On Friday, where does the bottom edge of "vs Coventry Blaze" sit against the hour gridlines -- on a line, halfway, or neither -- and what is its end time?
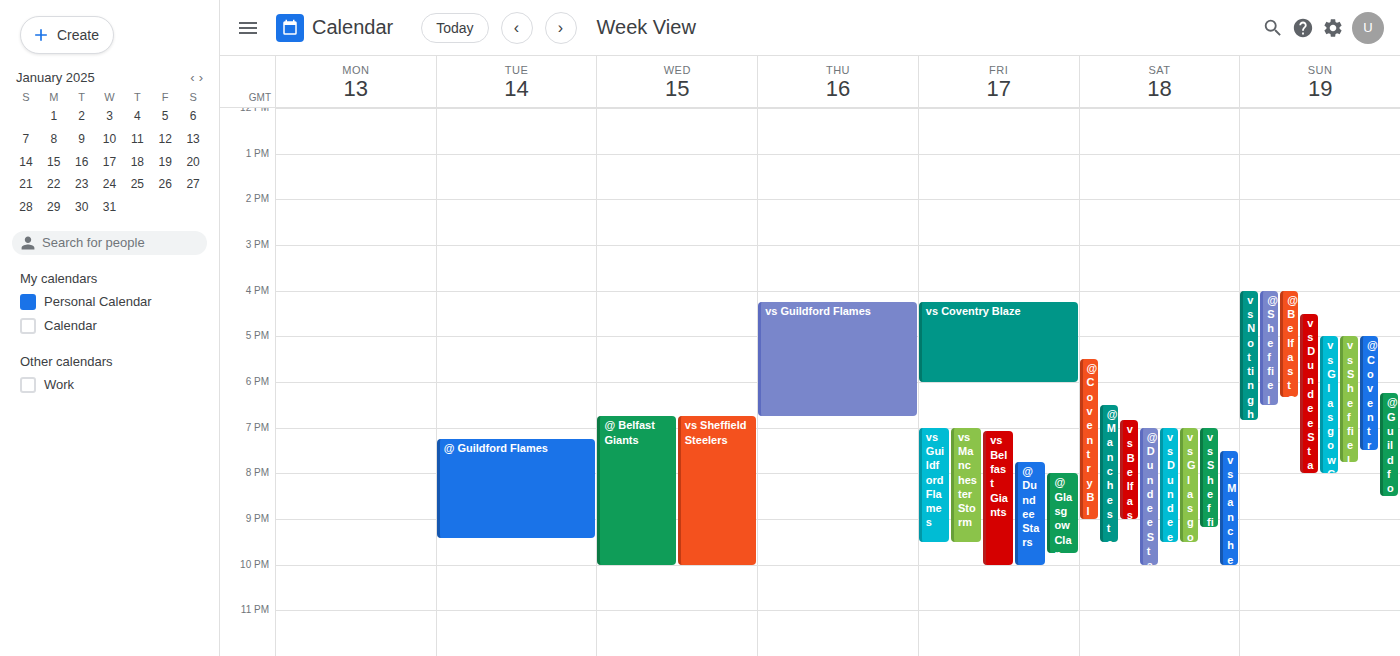
6:00 PM -- exactly on the 6 PM line.